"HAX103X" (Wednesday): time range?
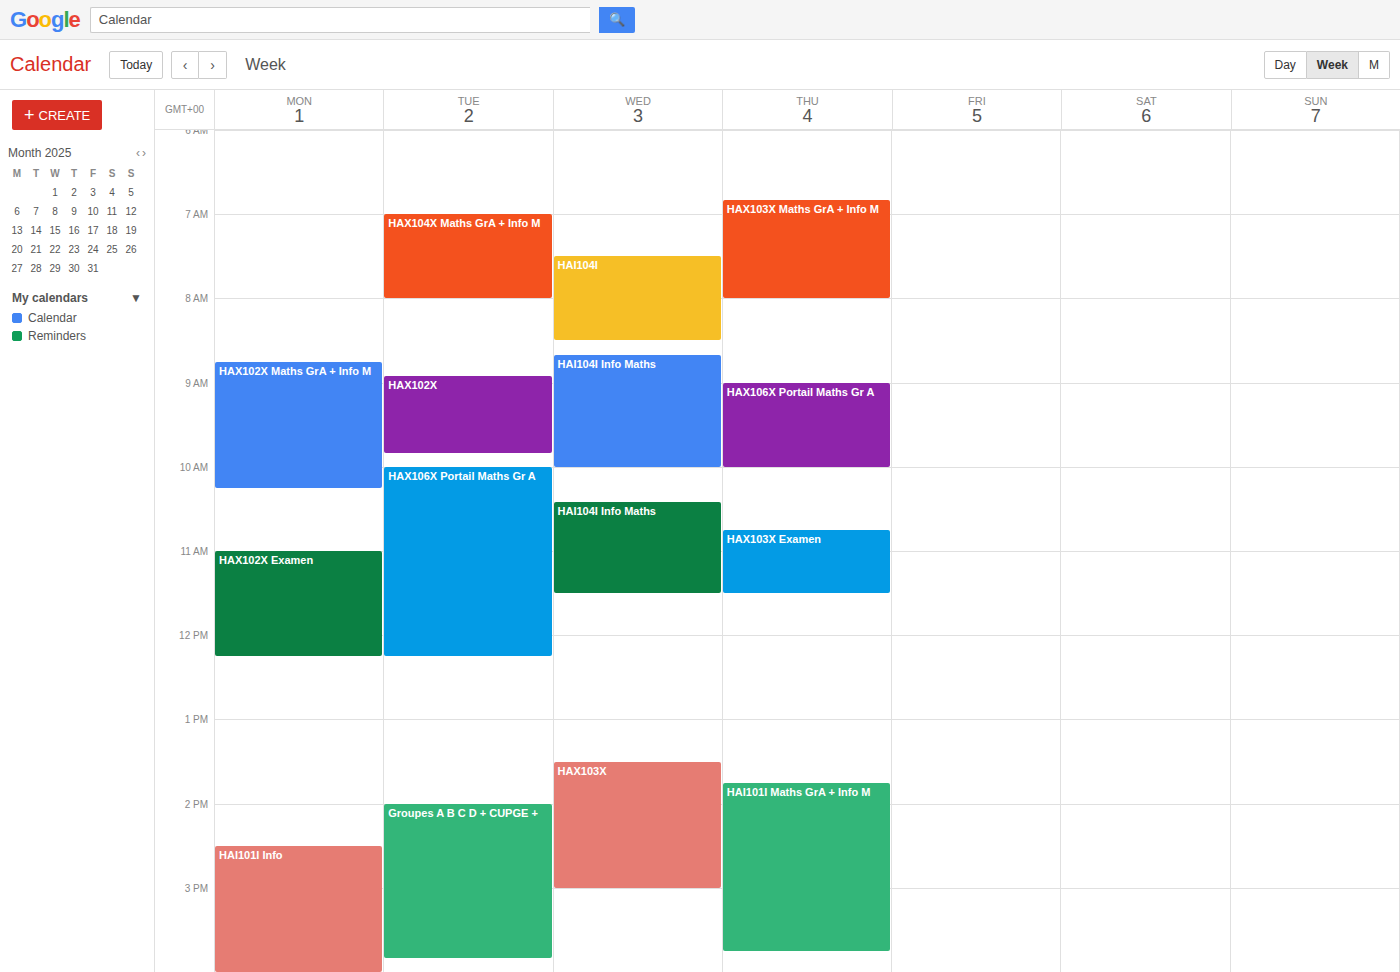
1:30 PM to 3:00 PM